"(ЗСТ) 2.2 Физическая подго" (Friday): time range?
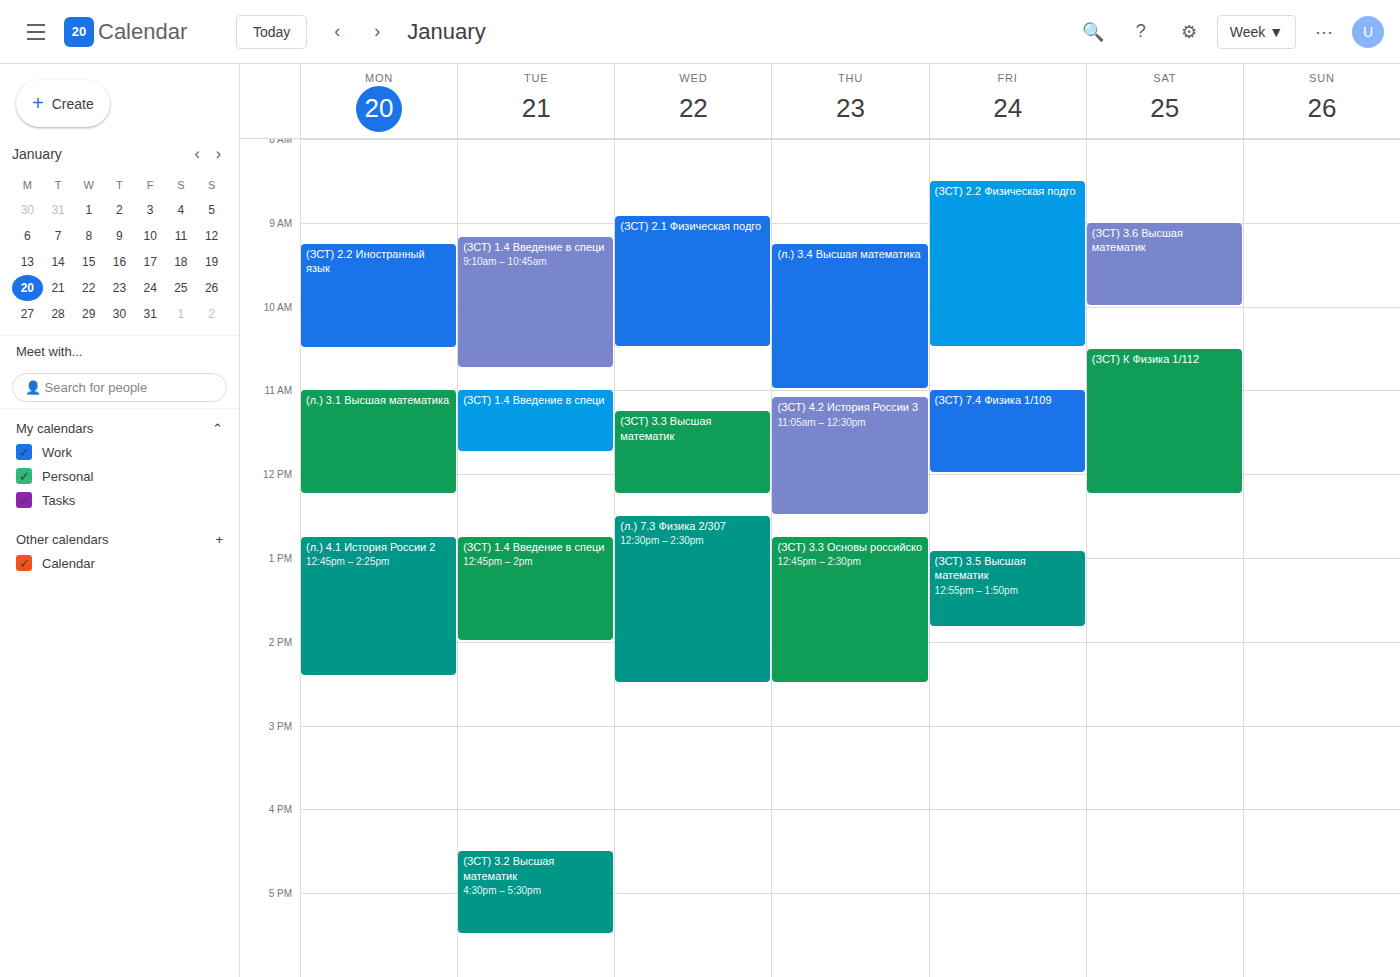
08:30 to 10:30